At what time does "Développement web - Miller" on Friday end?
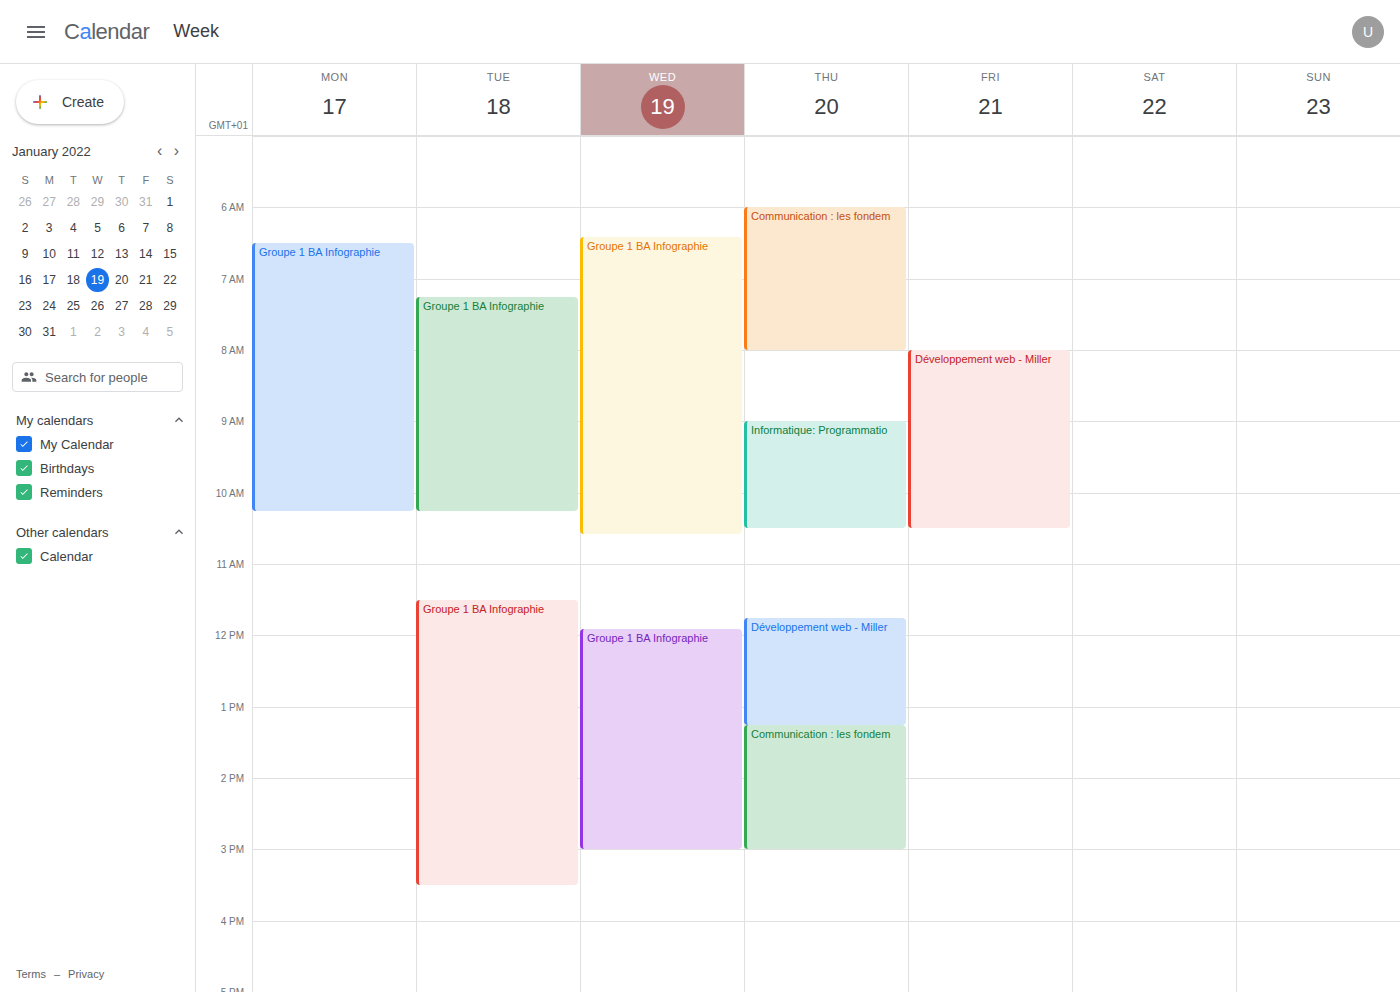
10:30 AM